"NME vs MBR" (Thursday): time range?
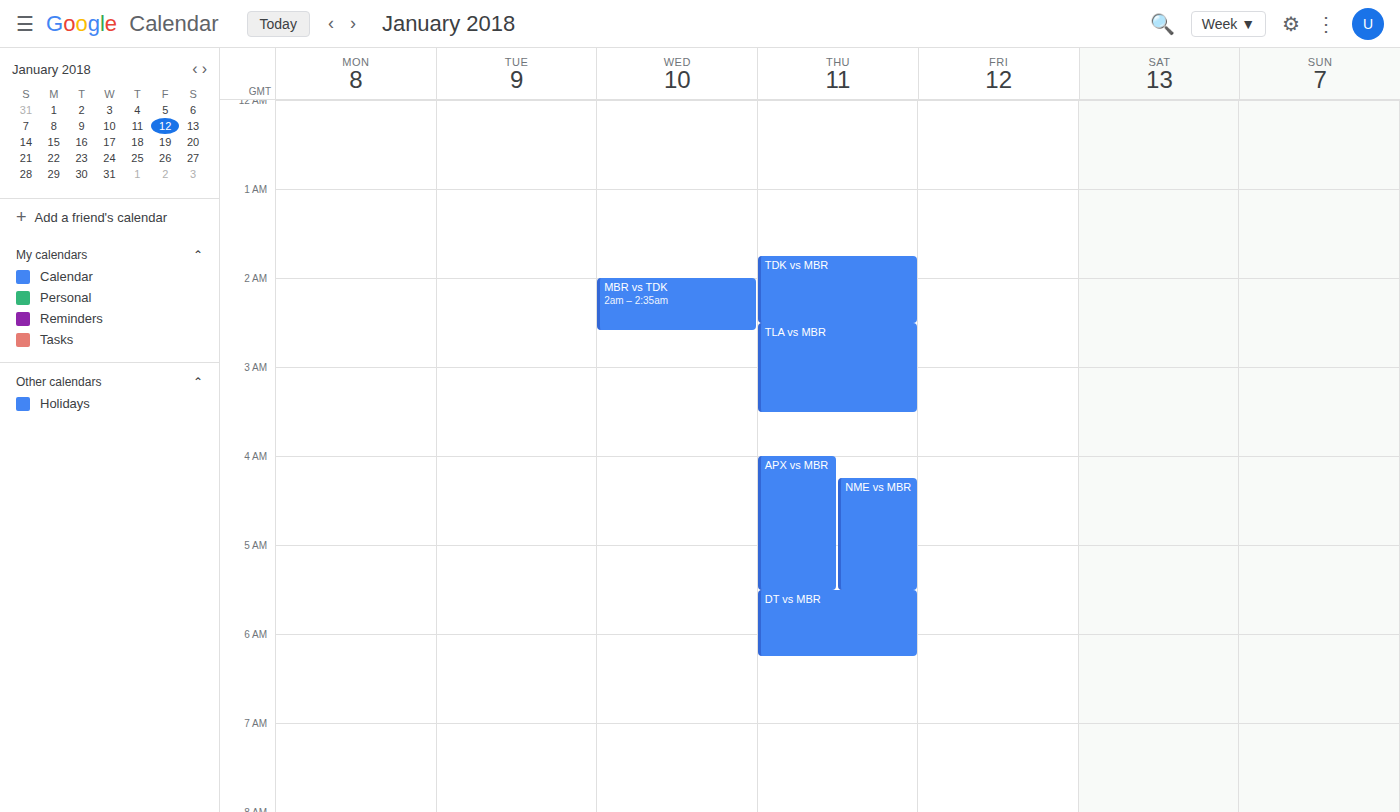
4:15 AM to 5:30 AM